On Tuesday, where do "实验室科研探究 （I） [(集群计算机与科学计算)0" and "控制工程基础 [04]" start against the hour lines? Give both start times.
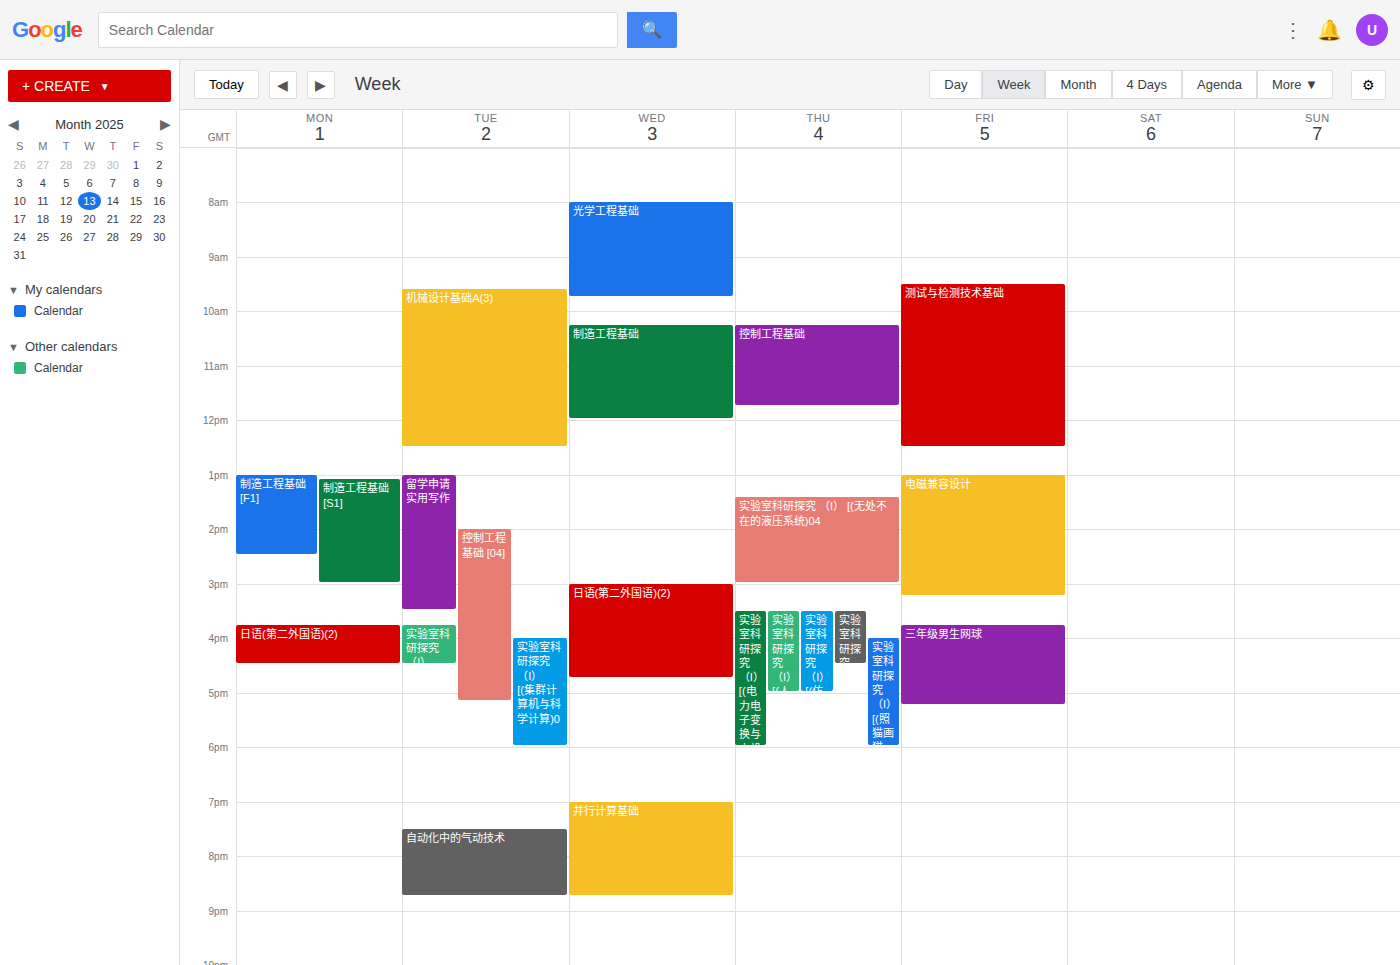
"实验室科研探究 （I） [(集群计算机与科学计算)0": 4:00 PM, exactly on the 4 PM line. "控制工程基础 [04]": 2:00 PM, exactly on the 2 PM line.